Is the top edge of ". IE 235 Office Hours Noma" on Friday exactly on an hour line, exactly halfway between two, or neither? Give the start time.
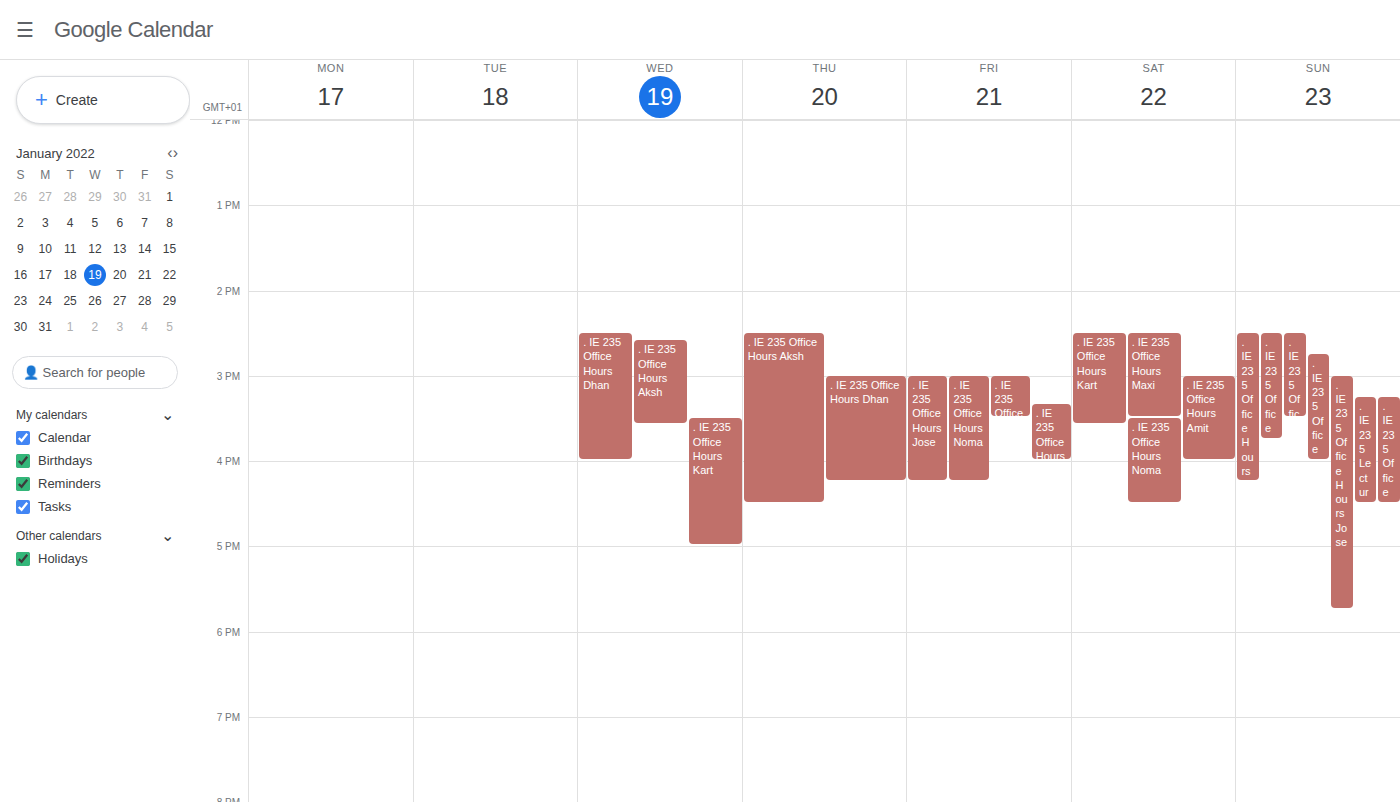
3:00 PM -- exactly on the 3 PM line.